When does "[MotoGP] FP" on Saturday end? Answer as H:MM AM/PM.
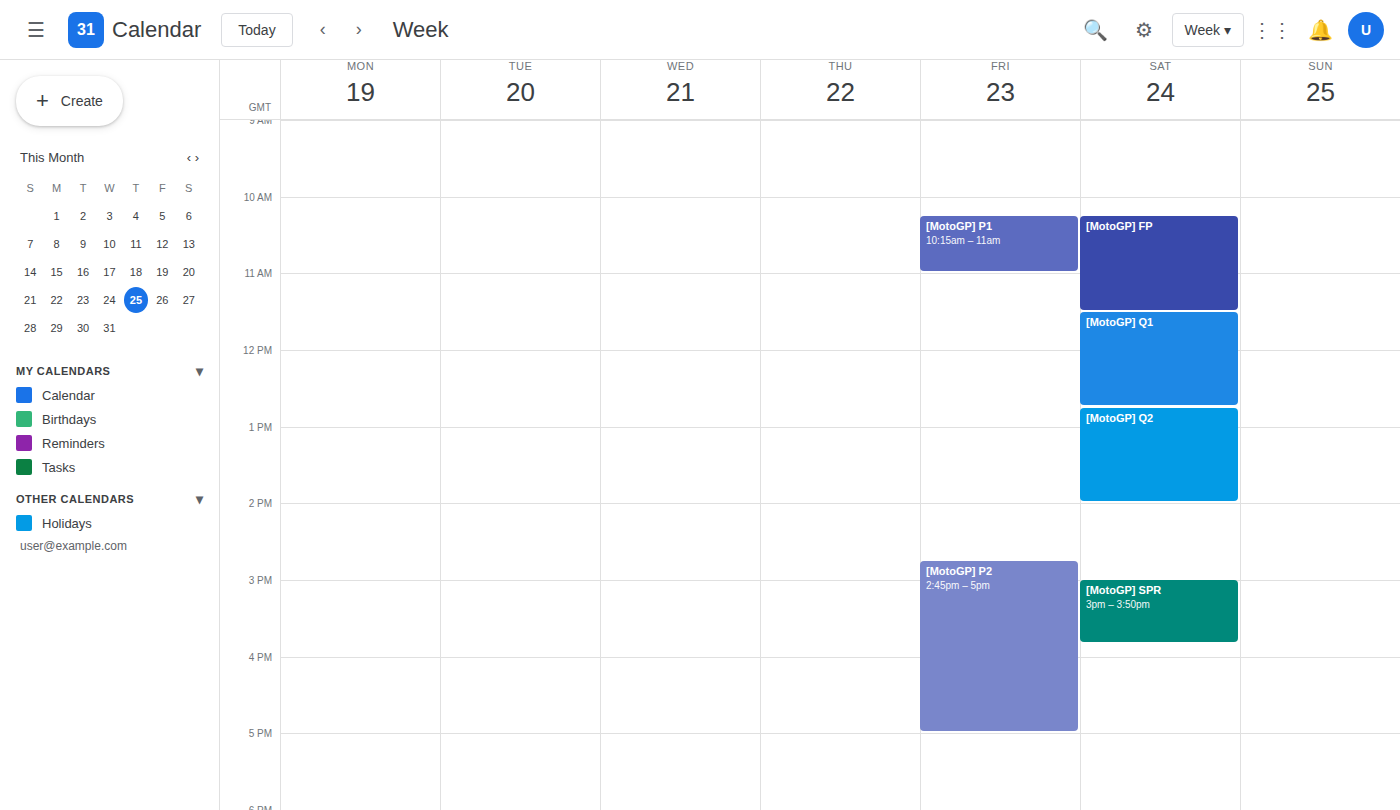
11:30 AM